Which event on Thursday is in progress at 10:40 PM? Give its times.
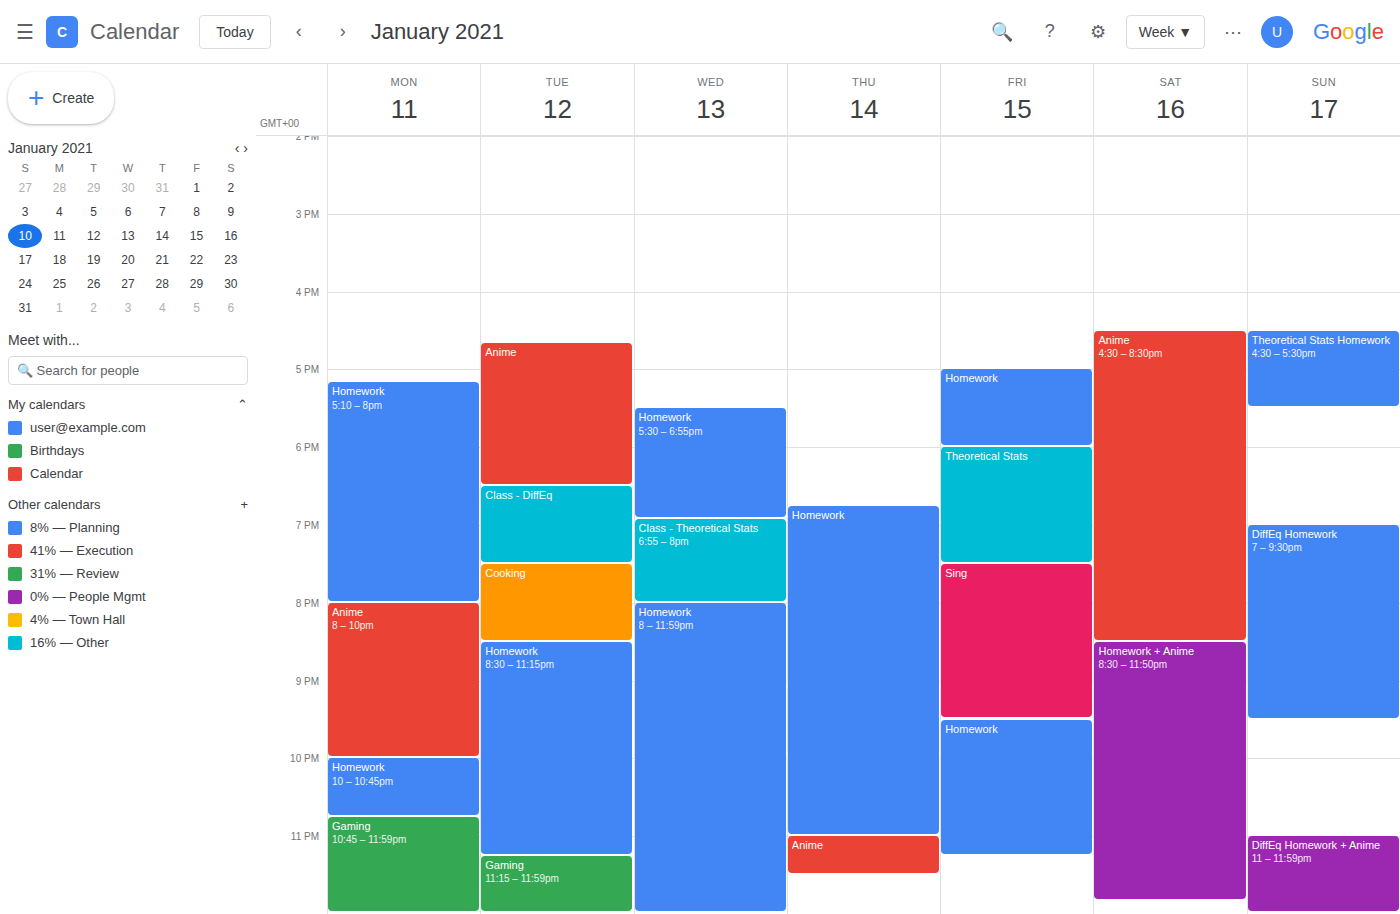
"Homework", 6:45 PM to 11:00 PM